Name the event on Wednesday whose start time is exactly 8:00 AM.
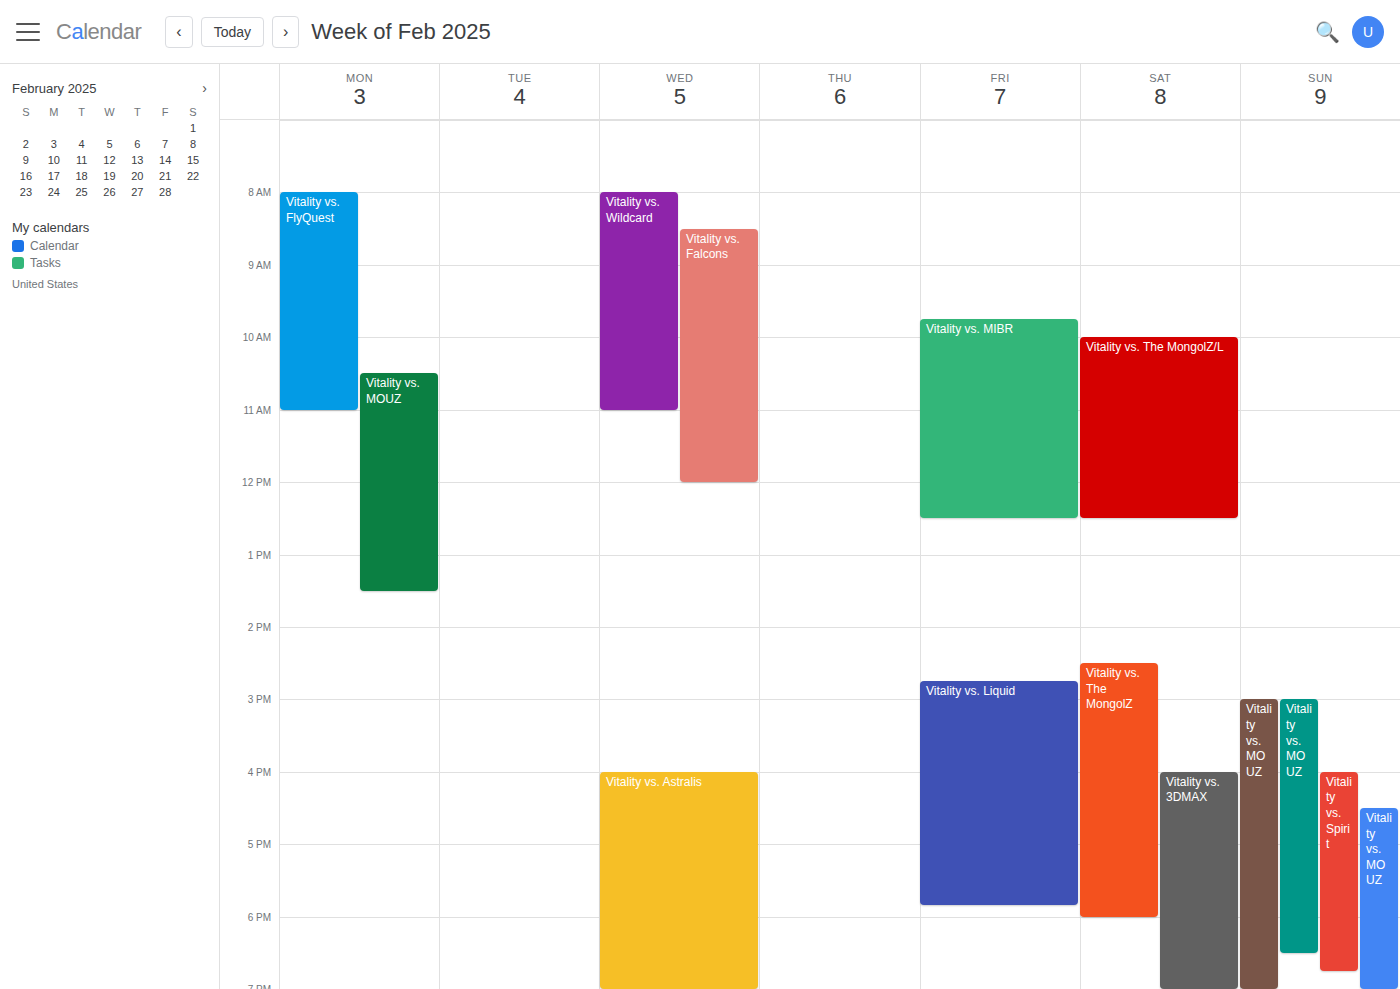
"Vitality vs. Wildcard"